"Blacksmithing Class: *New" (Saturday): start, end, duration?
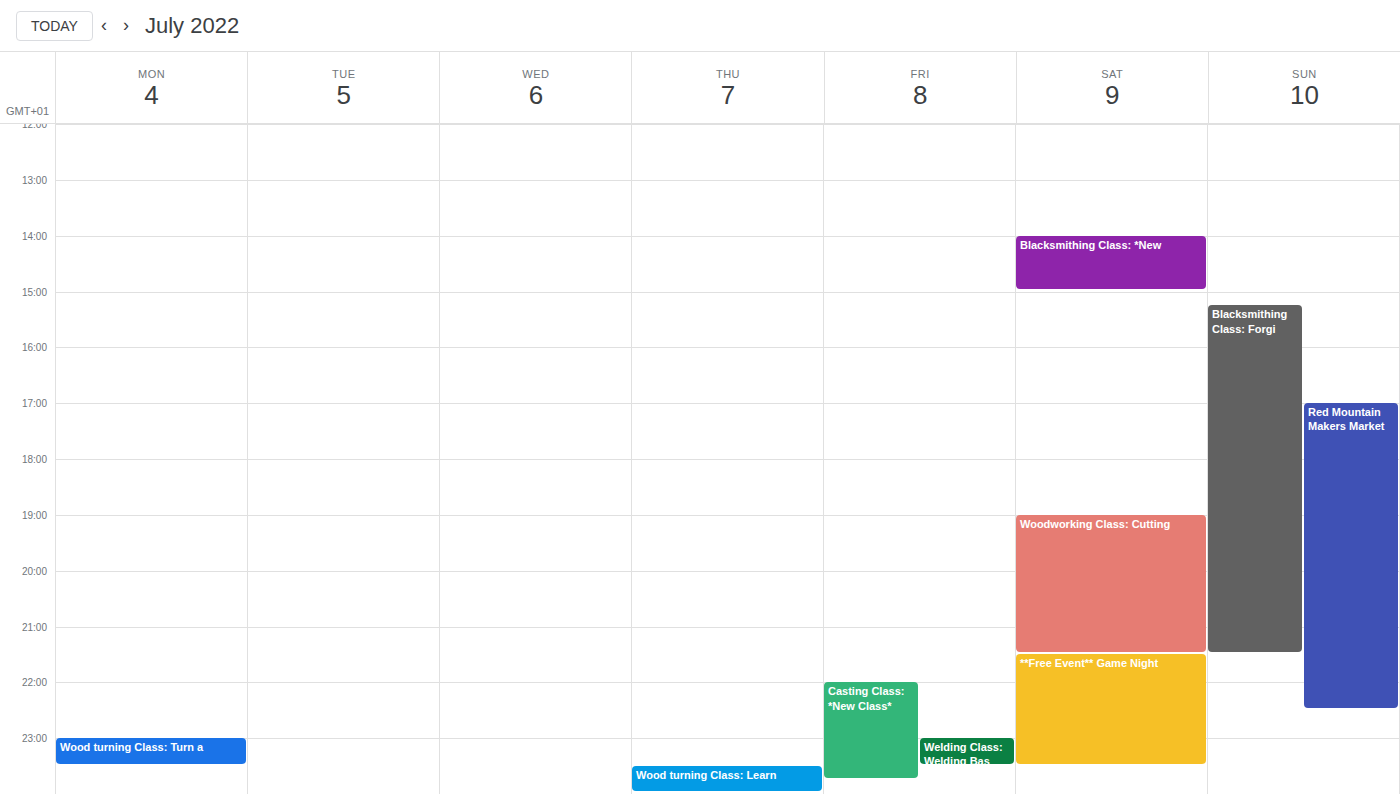
2:00 PM to 3:00 PM, 1 hour